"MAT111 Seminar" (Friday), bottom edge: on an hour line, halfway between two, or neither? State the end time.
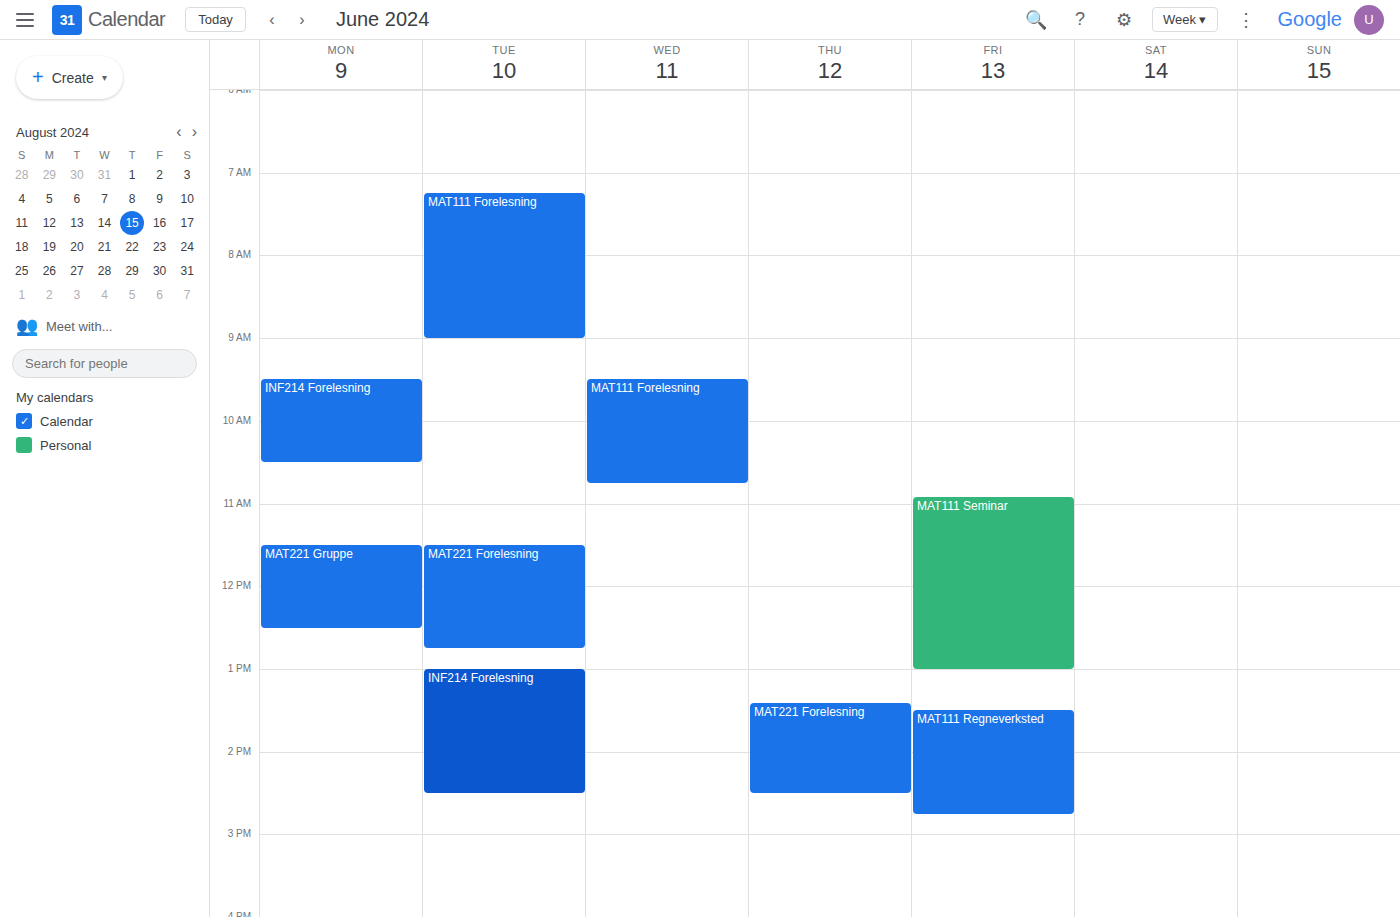
1:00 PM -- exactly on the 1 PM line.